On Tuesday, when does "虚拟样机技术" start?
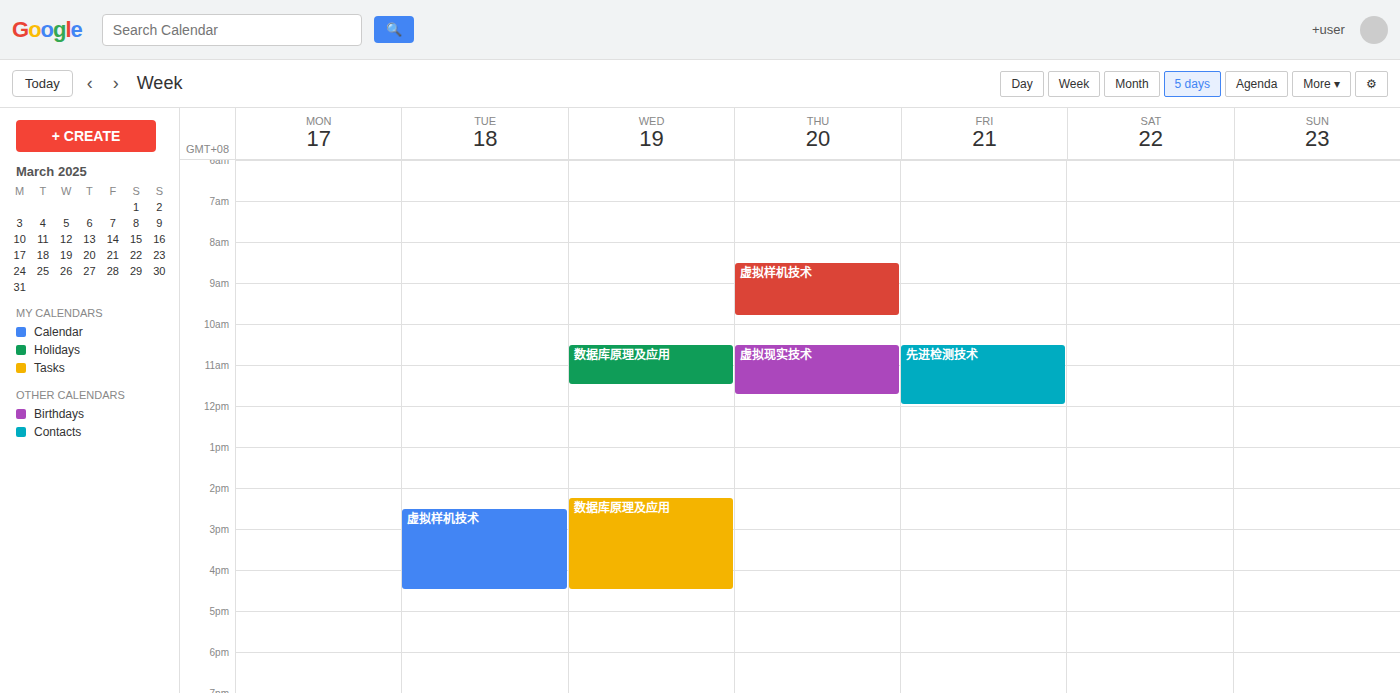
2:30 PM